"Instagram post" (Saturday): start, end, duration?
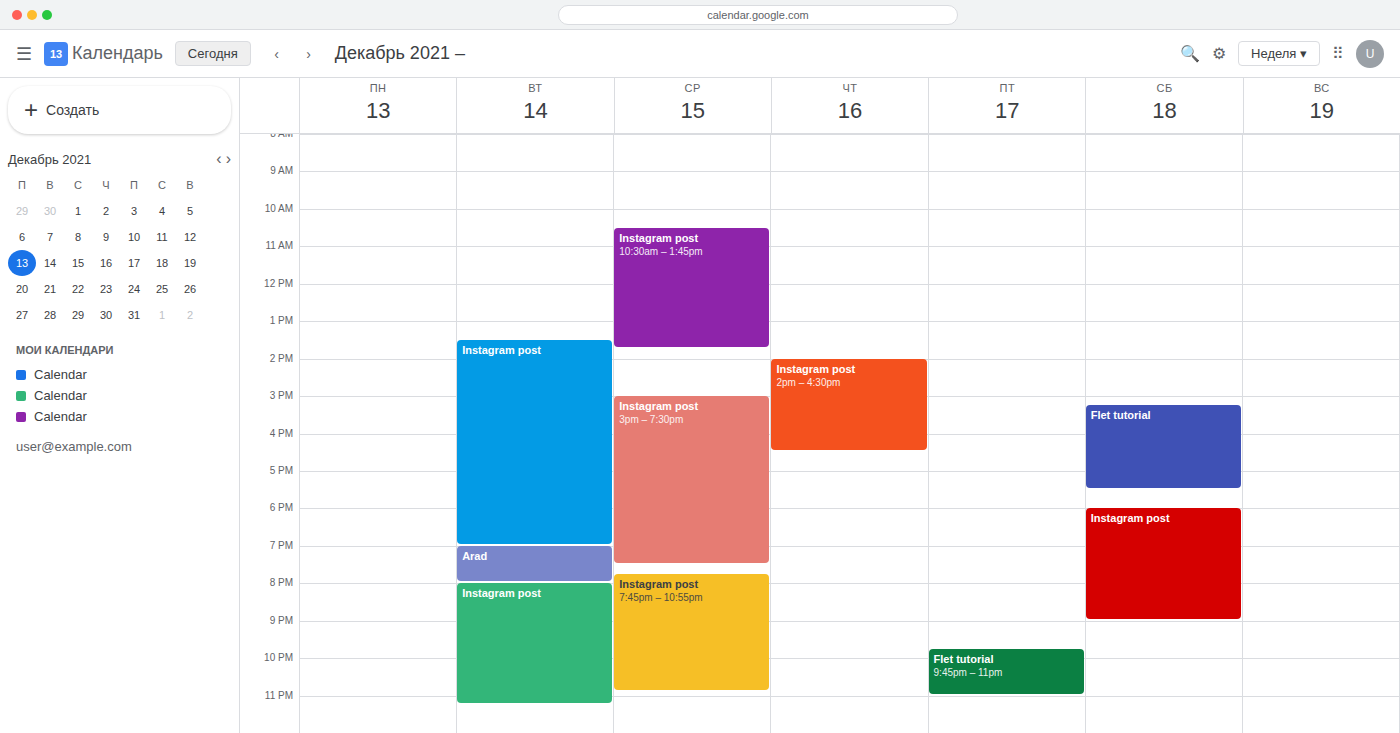
6:00 PM to 9:00 PM, 3 hours